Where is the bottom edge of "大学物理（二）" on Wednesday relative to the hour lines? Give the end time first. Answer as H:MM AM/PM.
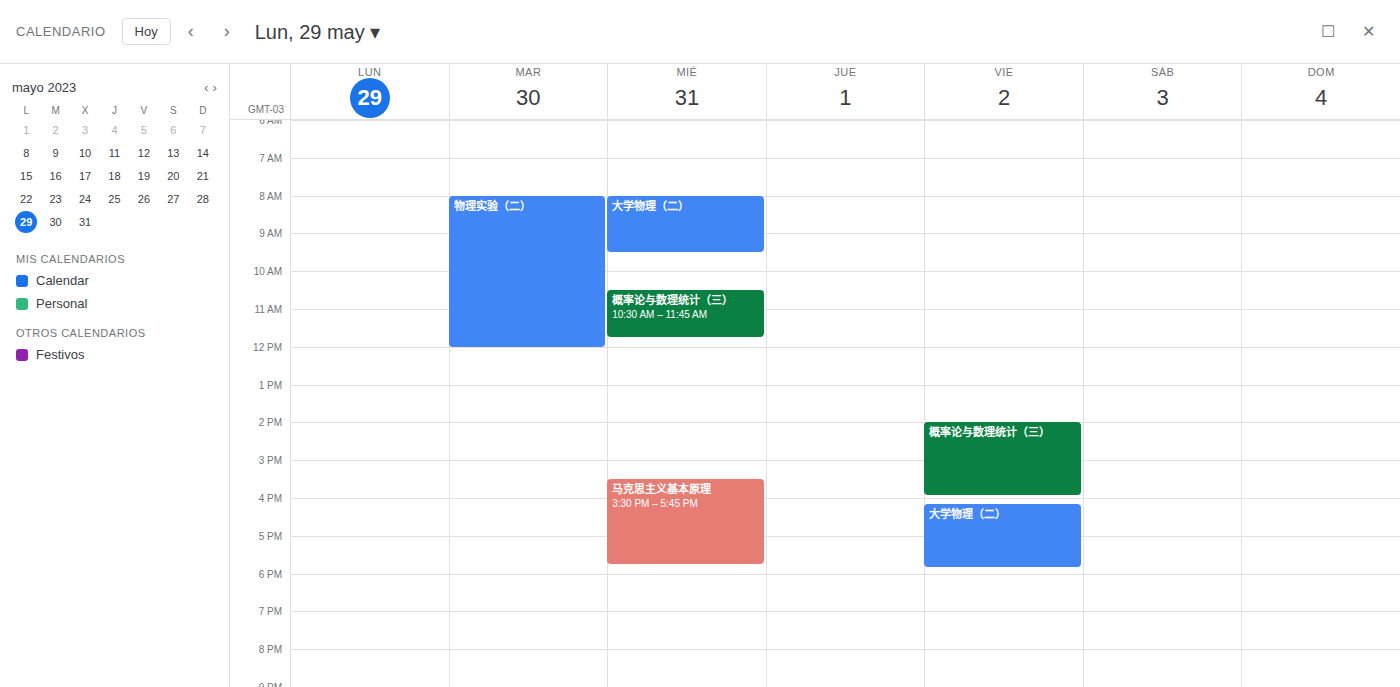
9:30 AM -- halfway between the 9 AM and 10 AM lines.